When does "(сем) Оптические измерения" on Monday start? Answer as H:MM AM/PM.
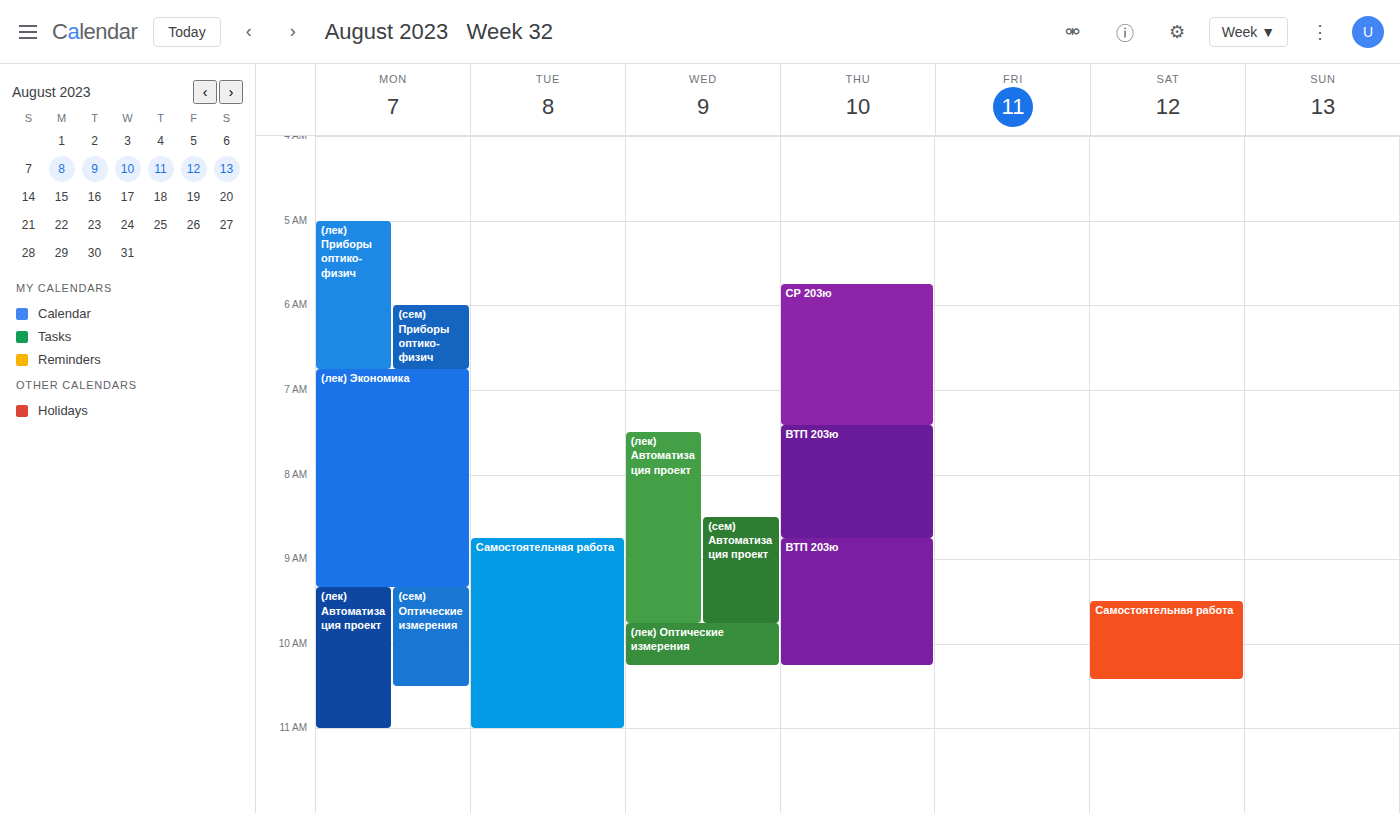
9:20 AM